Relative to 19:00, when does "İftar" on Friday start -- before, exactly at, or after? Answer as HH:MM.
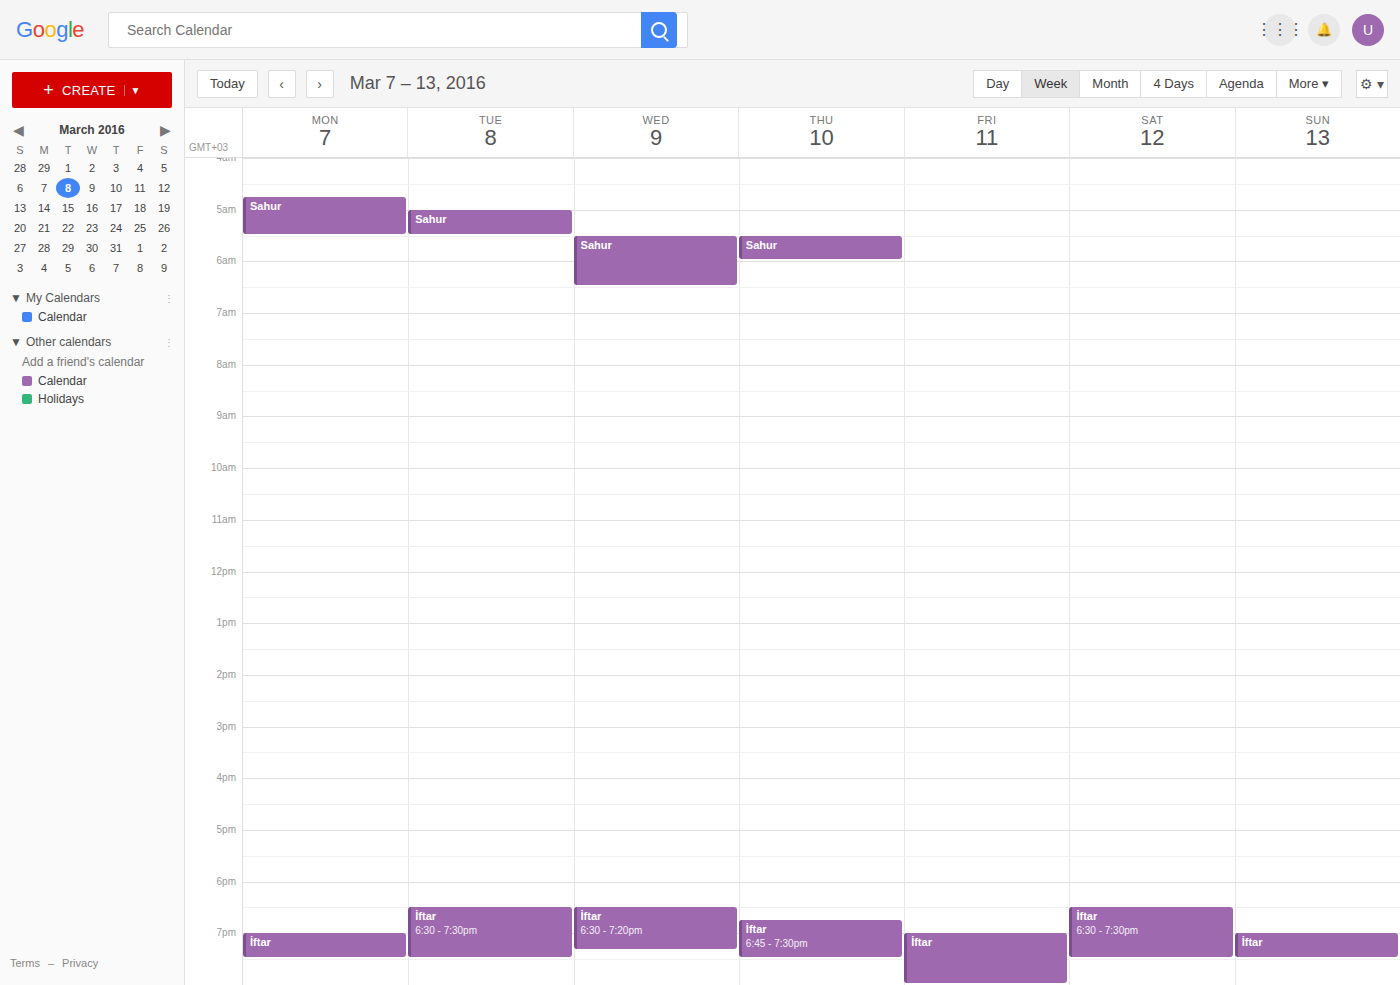
19:00 -- exactly at 19:00, on the 19:00 line.